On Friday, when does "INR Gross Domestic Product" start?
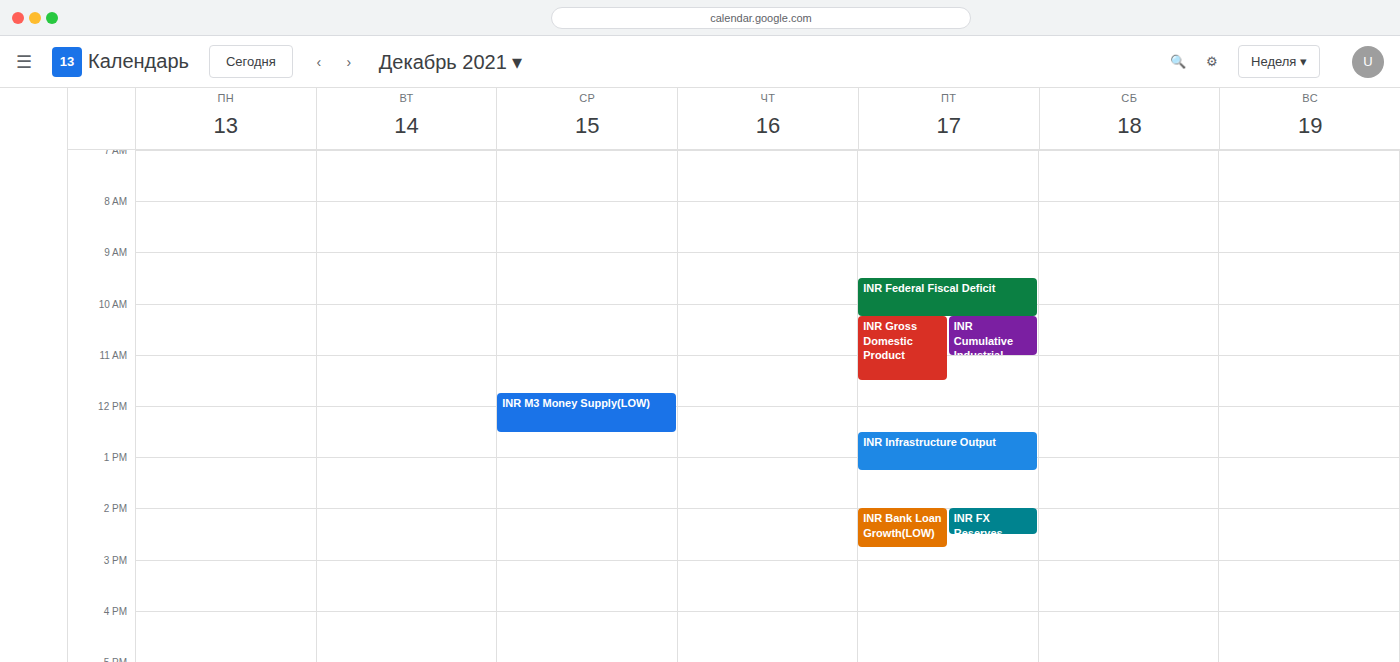
10:15 AM